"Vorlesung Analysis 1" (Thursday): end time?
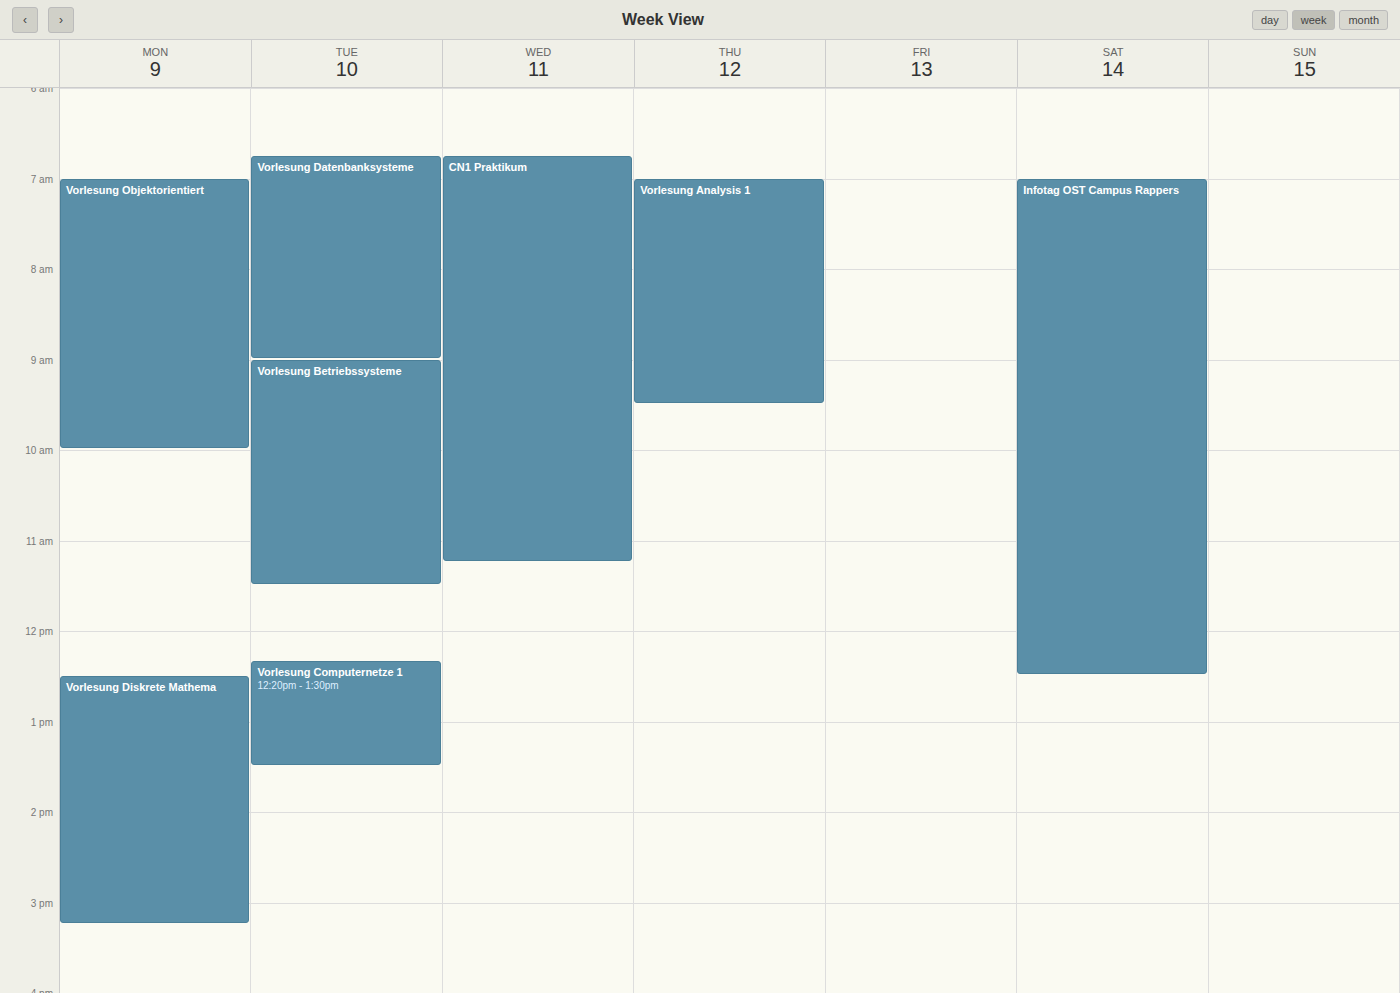
9:30 AM